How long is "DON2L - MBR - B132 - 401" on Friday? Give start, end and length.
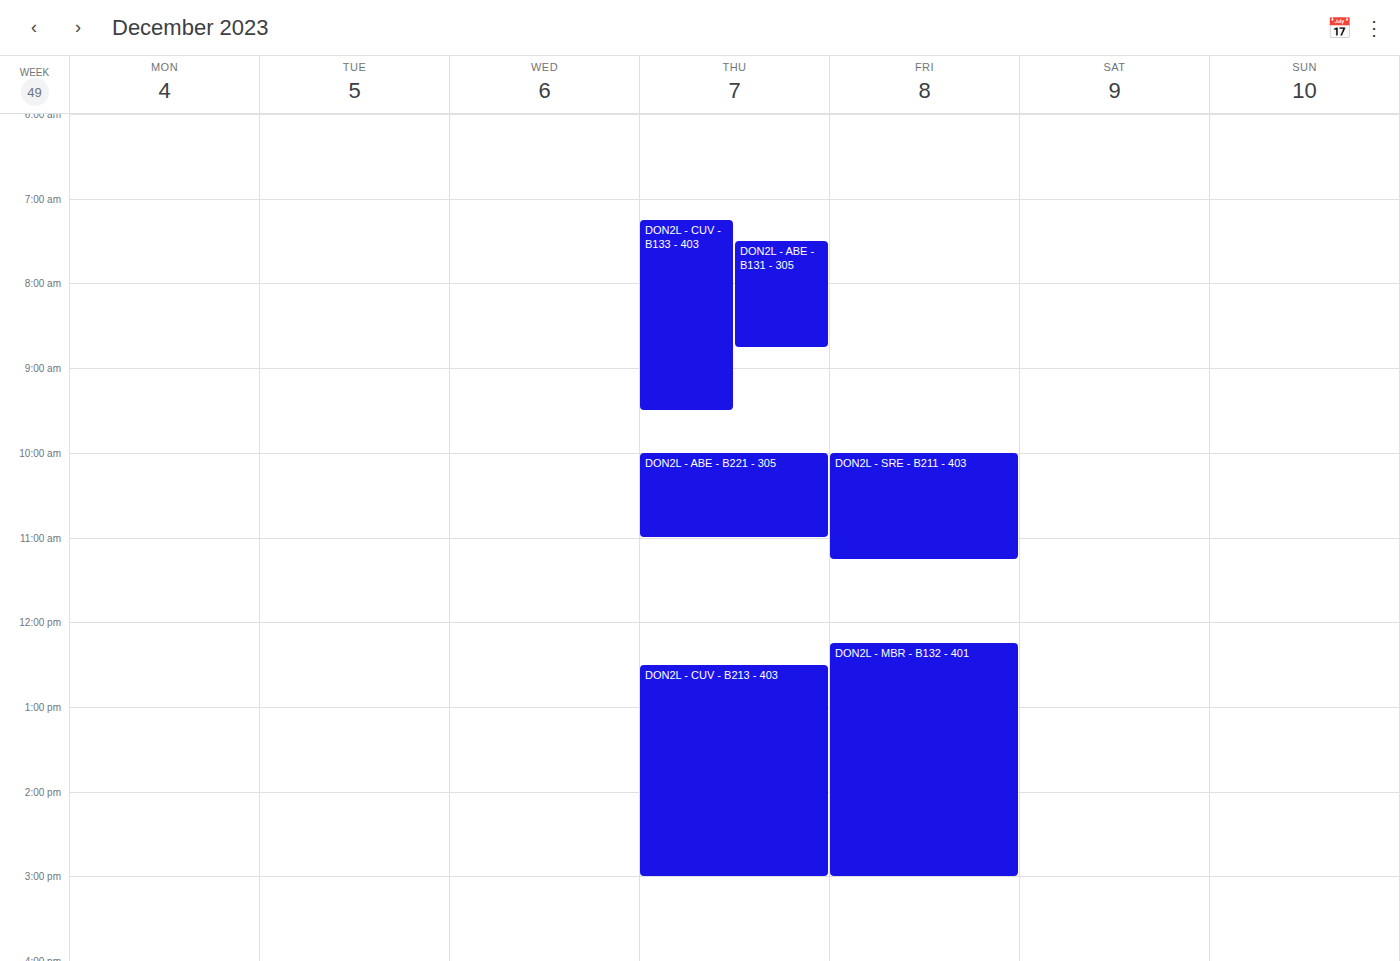
12:15 PM to 3:00 PM, 2 hours 45 minutes